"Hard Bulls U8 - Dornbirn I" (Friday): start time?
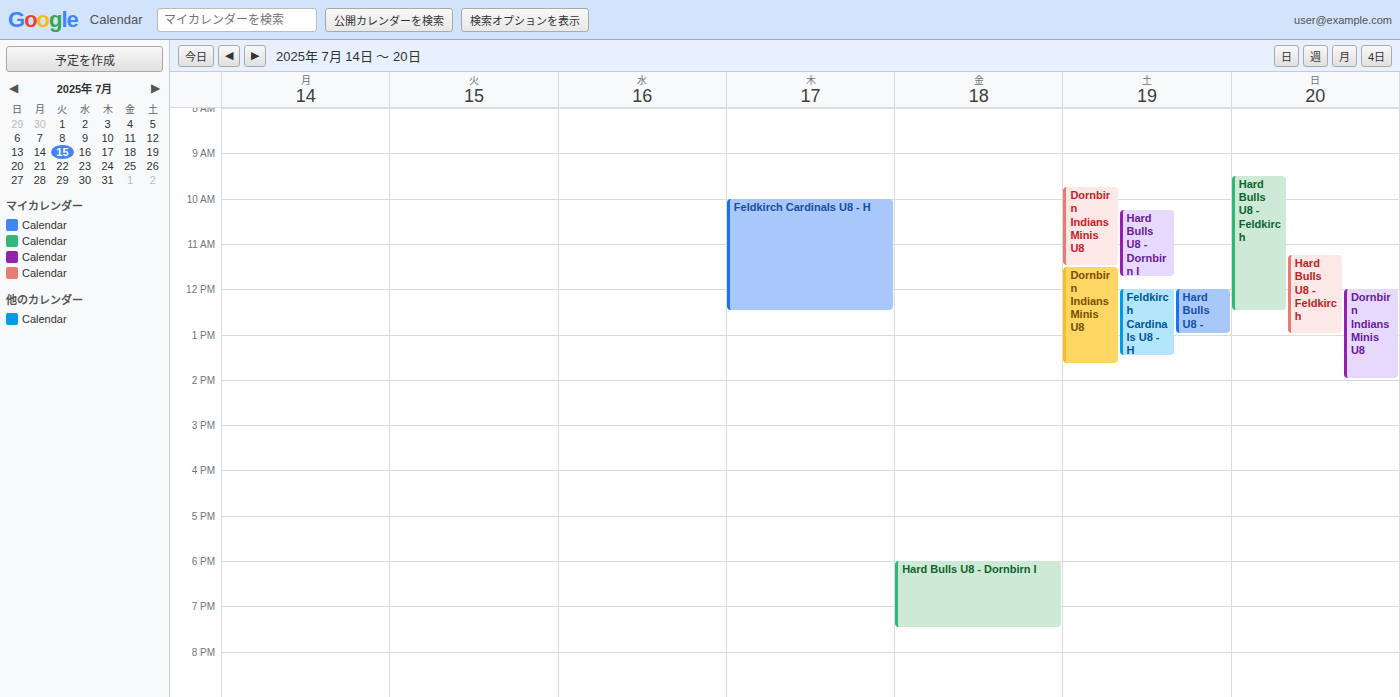
6:00 PM